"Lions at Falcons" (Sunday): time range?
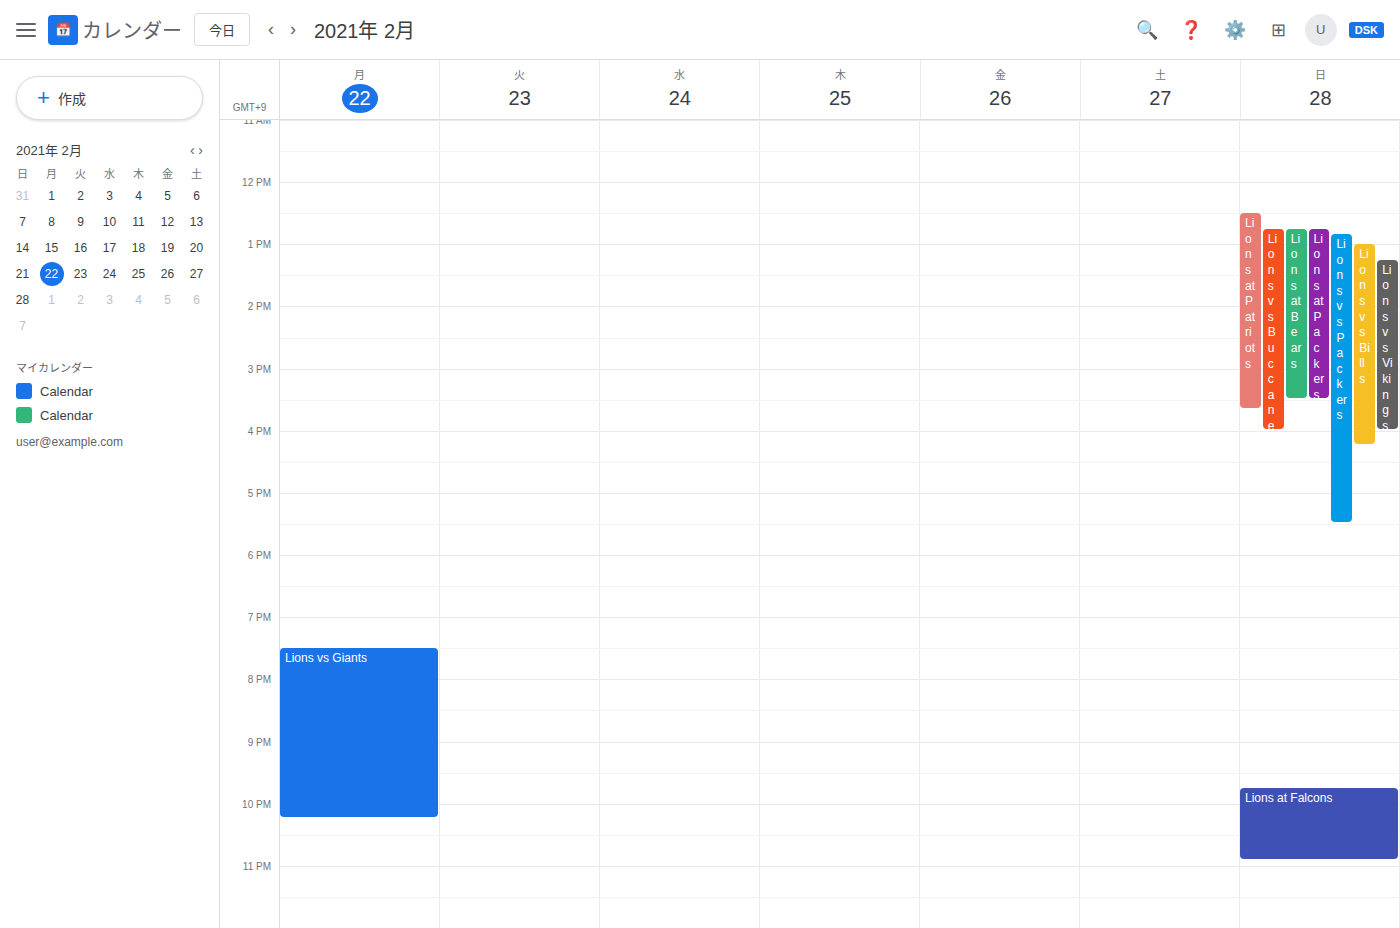
9:45 PM to 10:55 PM